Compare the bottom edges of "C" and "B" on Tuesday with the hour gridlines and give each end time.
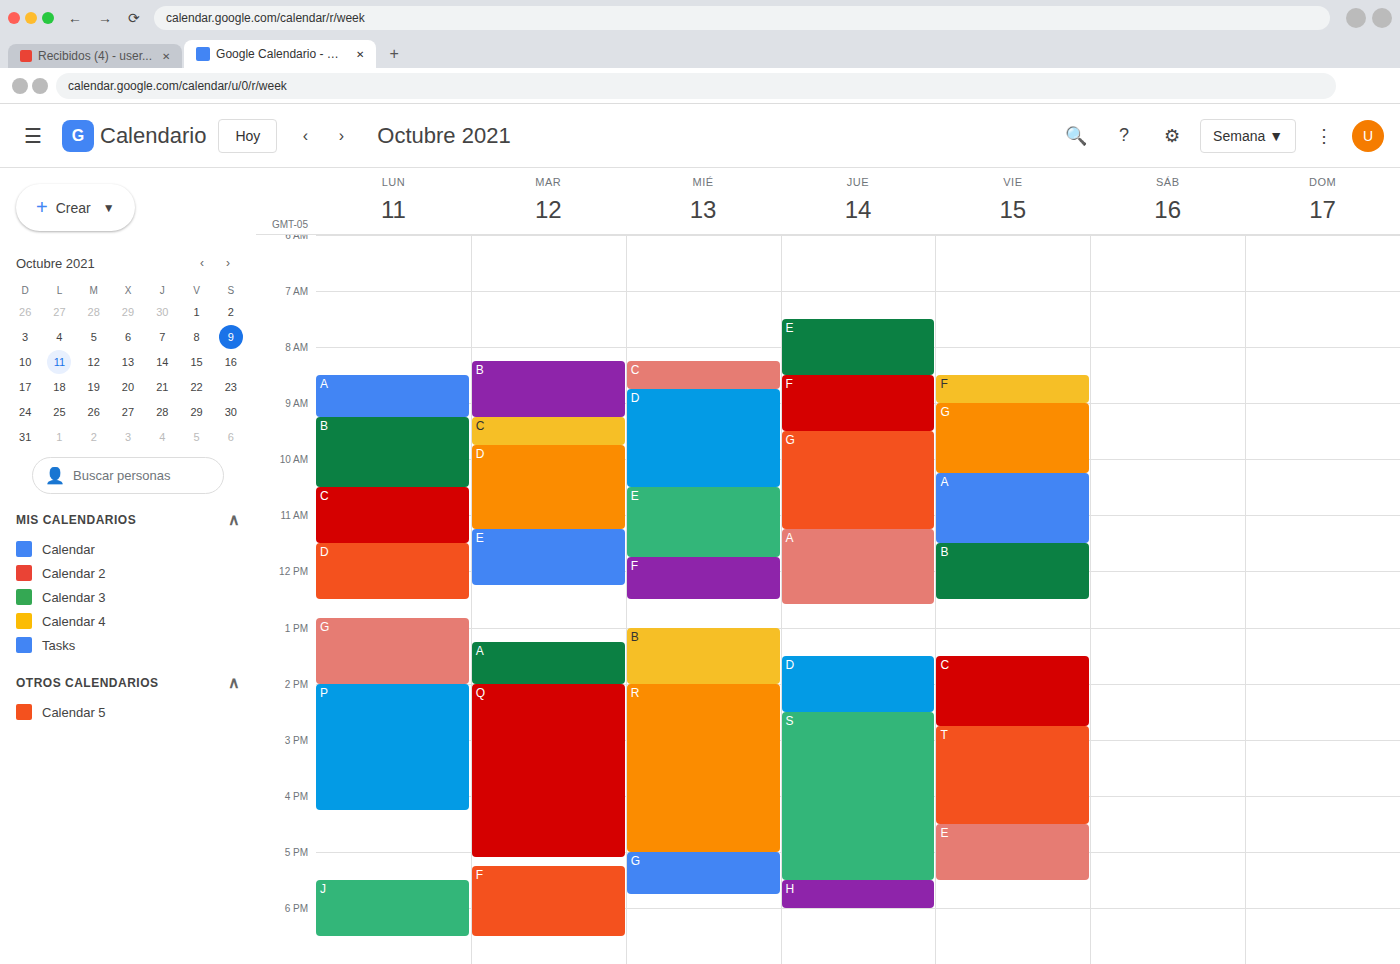
"C": 09:45, neither: three quarters of the way from the 09:00 line to the 10:00 line. "B": 09:15, neither: a quarter of the way from the 09:00 line to the 10:00 line.